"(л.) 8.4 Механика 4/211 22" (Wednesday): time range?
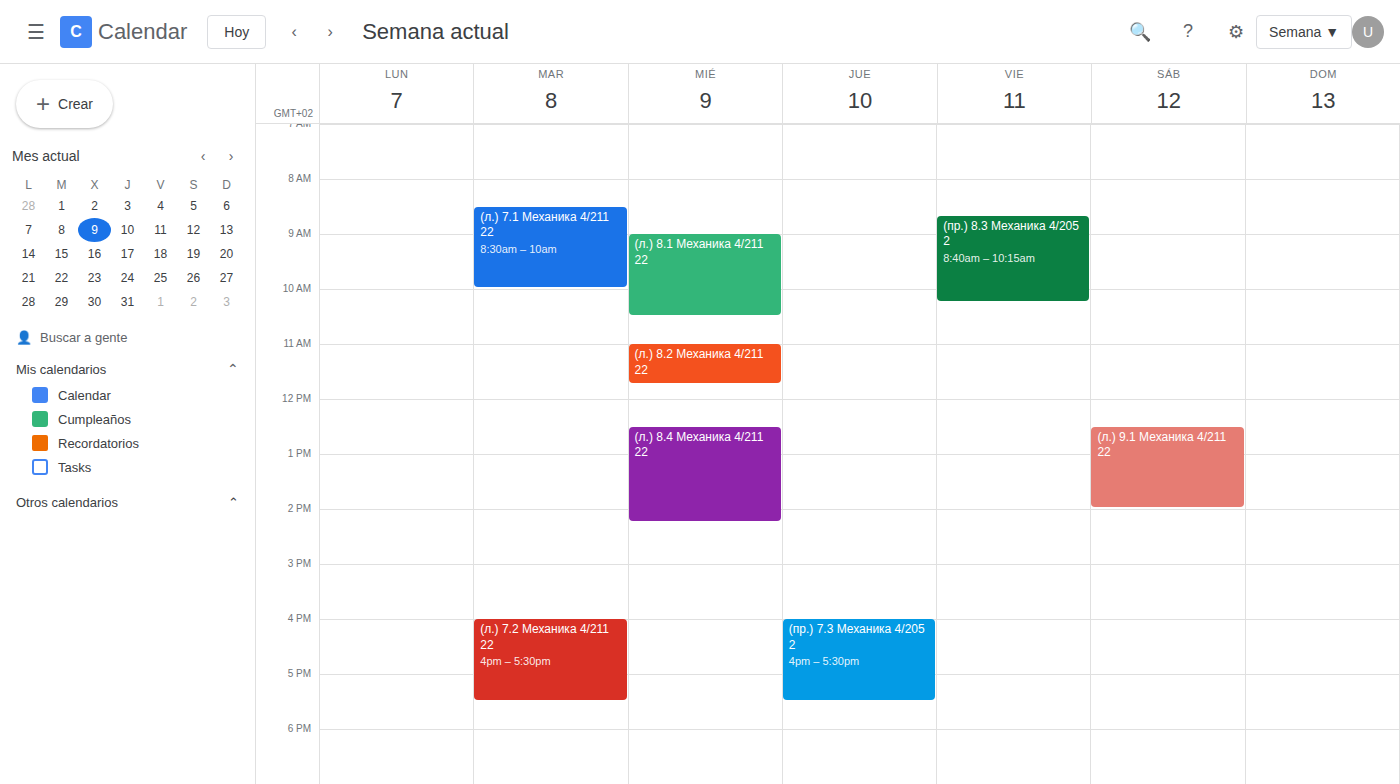
12:30 PM to 2:15 PM